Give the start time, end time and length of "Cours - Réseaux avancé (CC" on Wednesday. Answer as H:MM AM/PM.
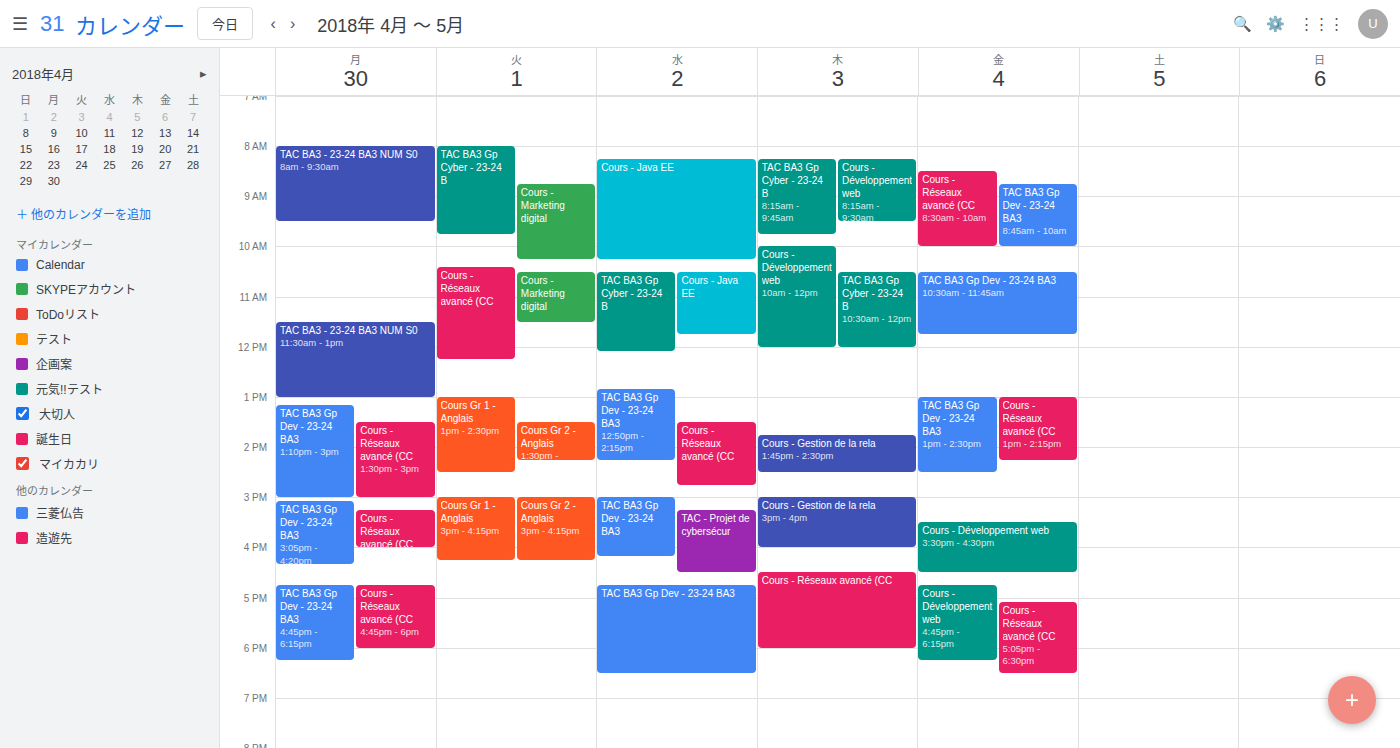
1:30 PM to 2:45 PM, 1 hour 15 minutes